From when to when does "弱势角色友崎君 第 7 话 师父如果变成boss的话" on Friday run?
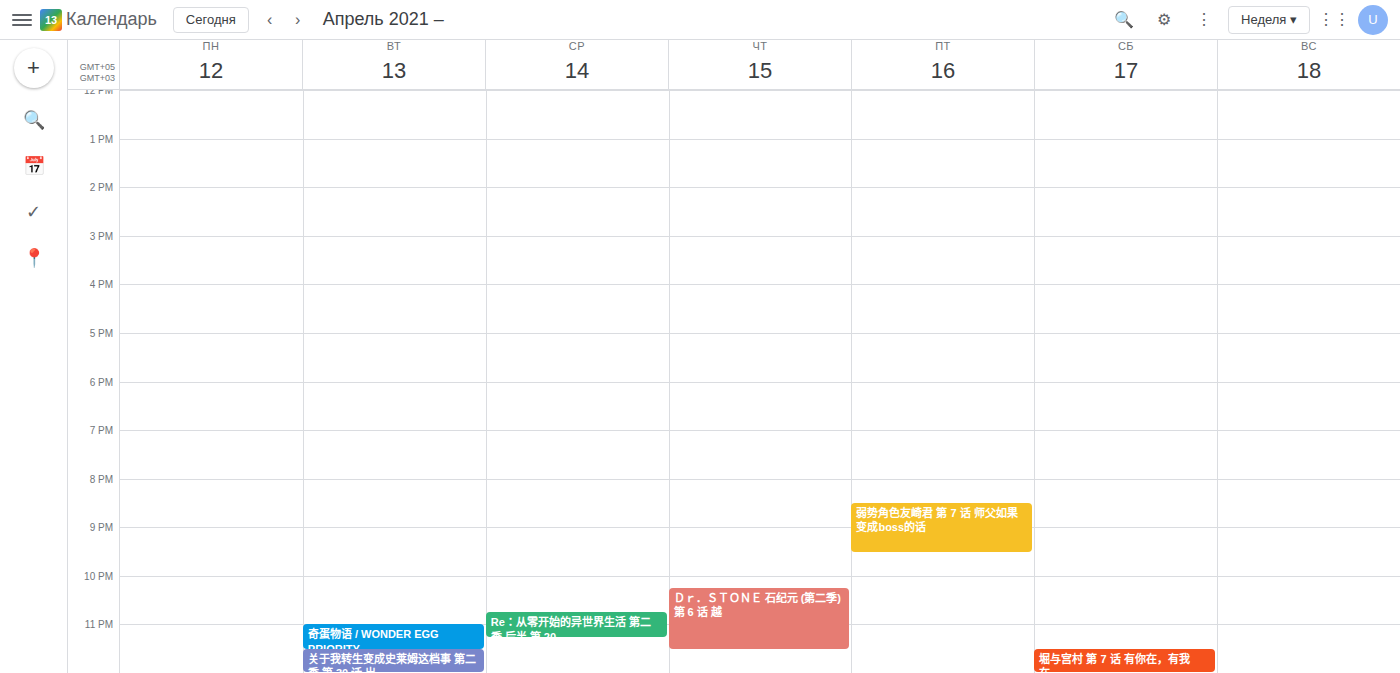
20:30 to 21:30